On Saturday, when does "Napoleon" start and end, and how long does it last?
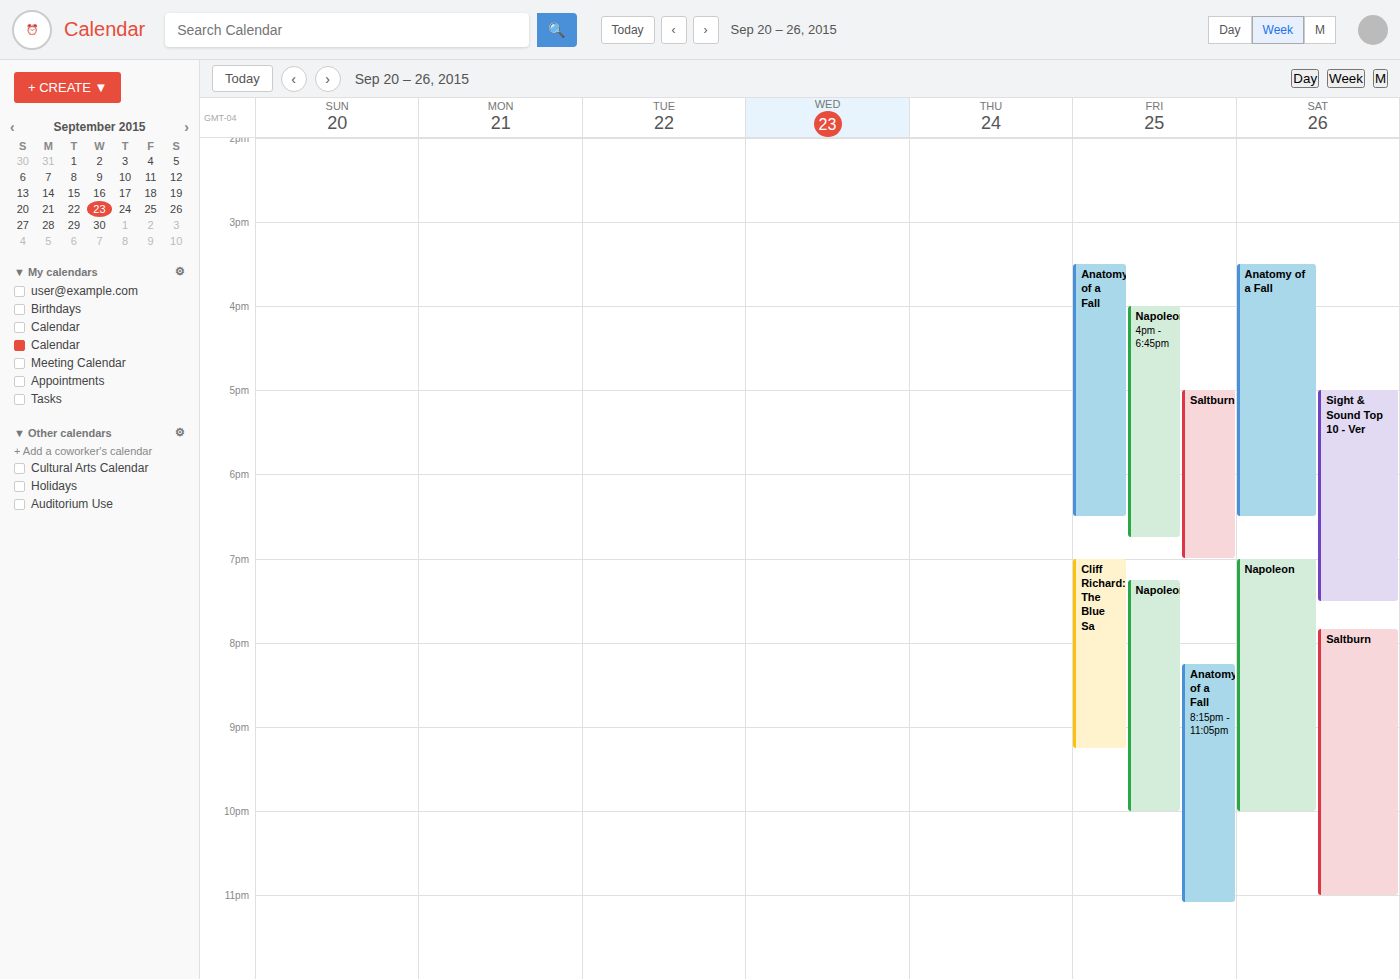
19:00 to 22:00, 3 hours